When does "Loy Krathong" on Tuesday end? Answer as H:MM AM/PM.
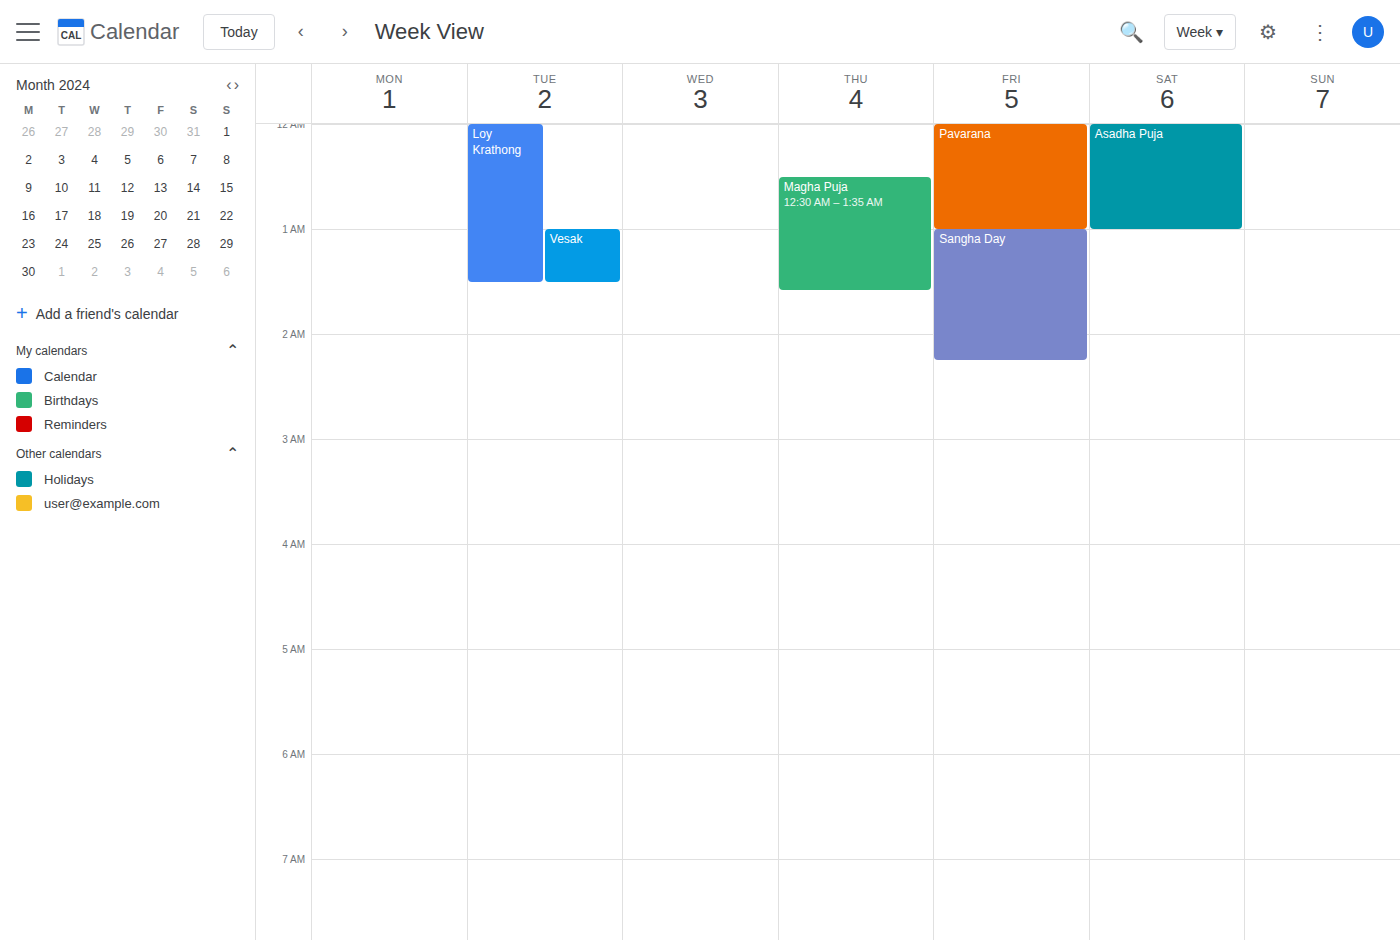
1:30 AM